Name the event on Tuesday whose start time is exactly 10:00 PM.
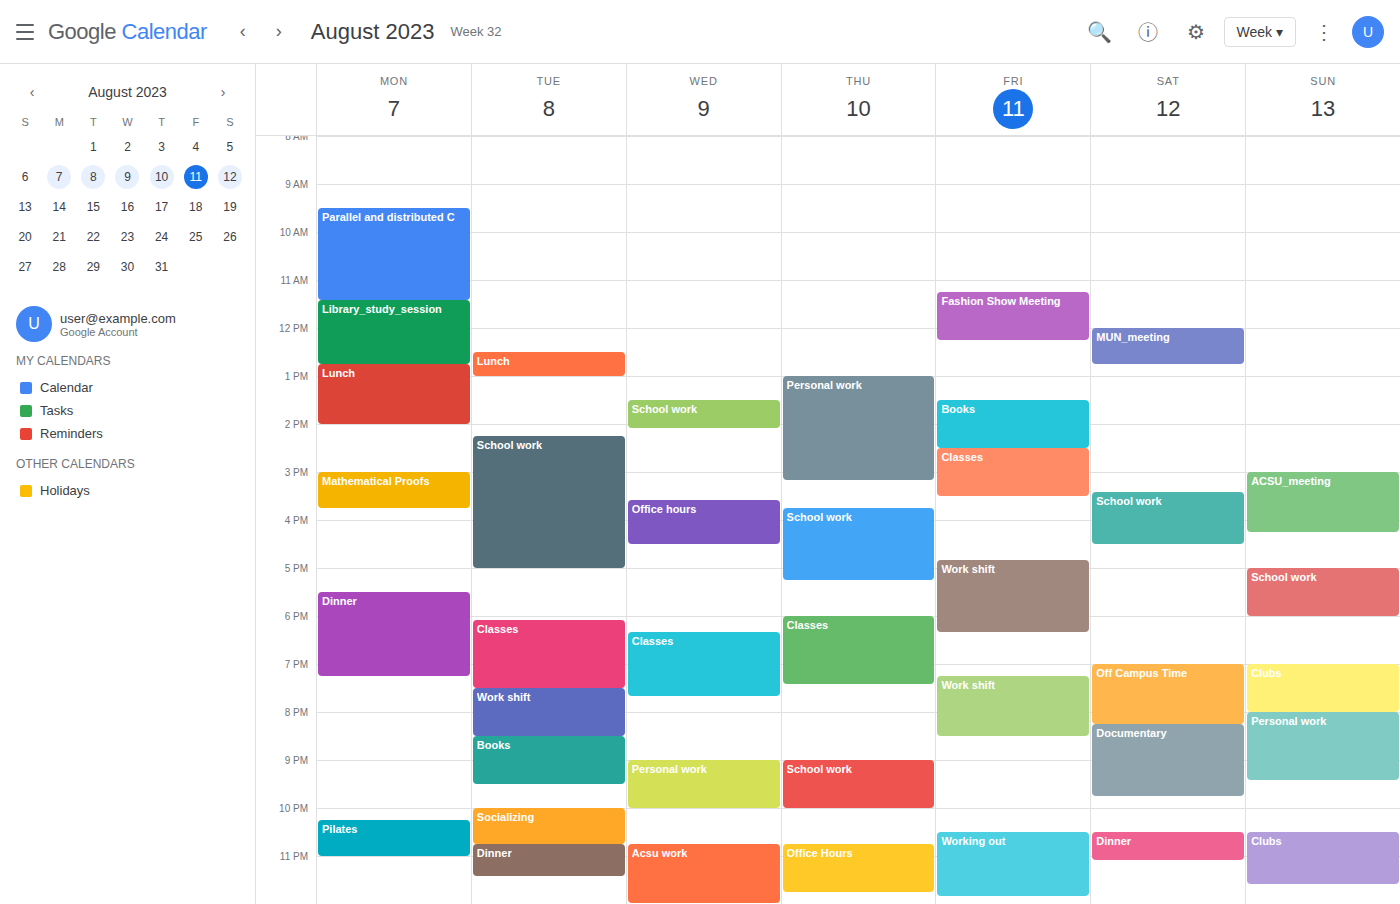
"Socializing"